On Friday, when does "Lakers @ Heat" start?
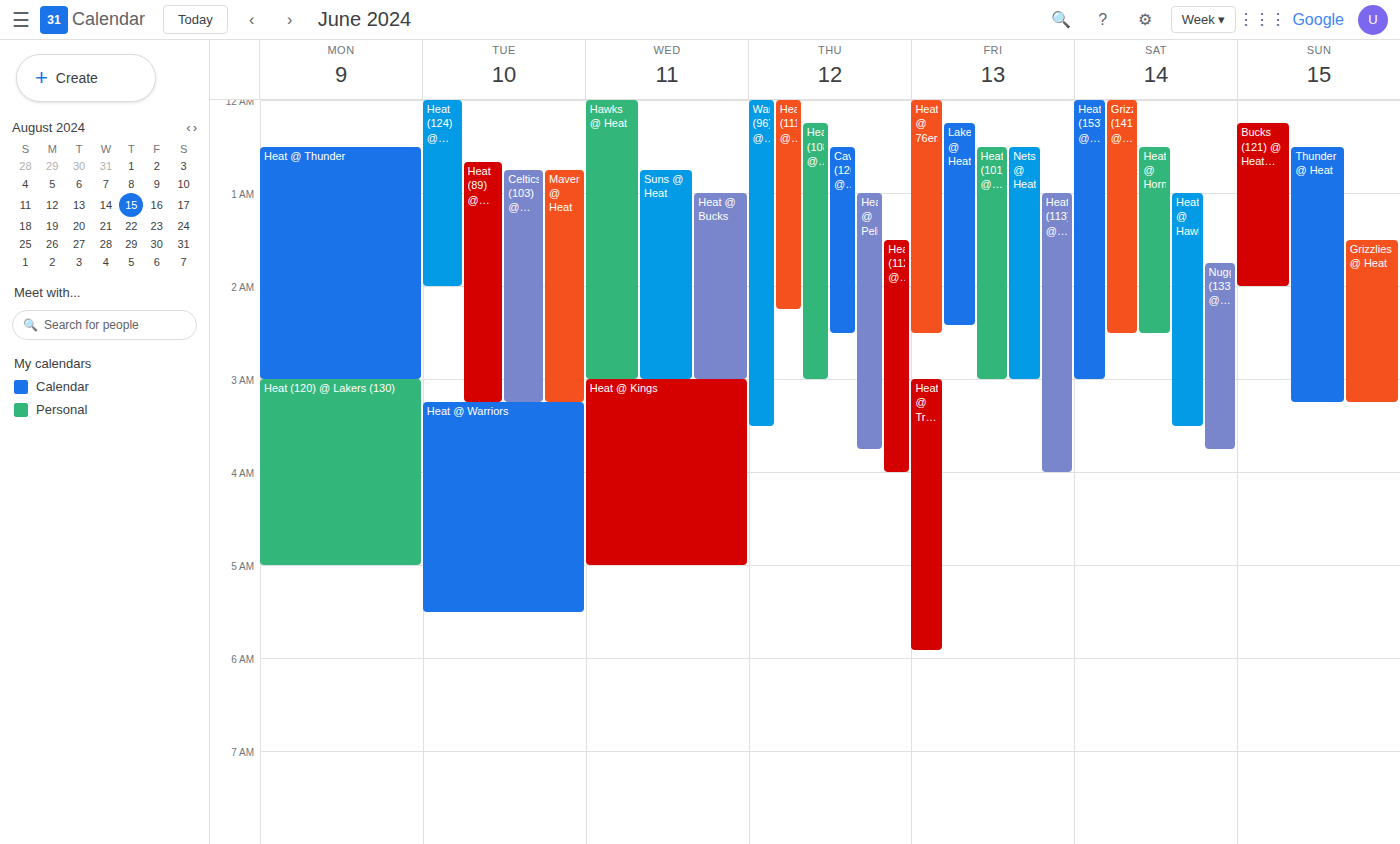
12:15 AM